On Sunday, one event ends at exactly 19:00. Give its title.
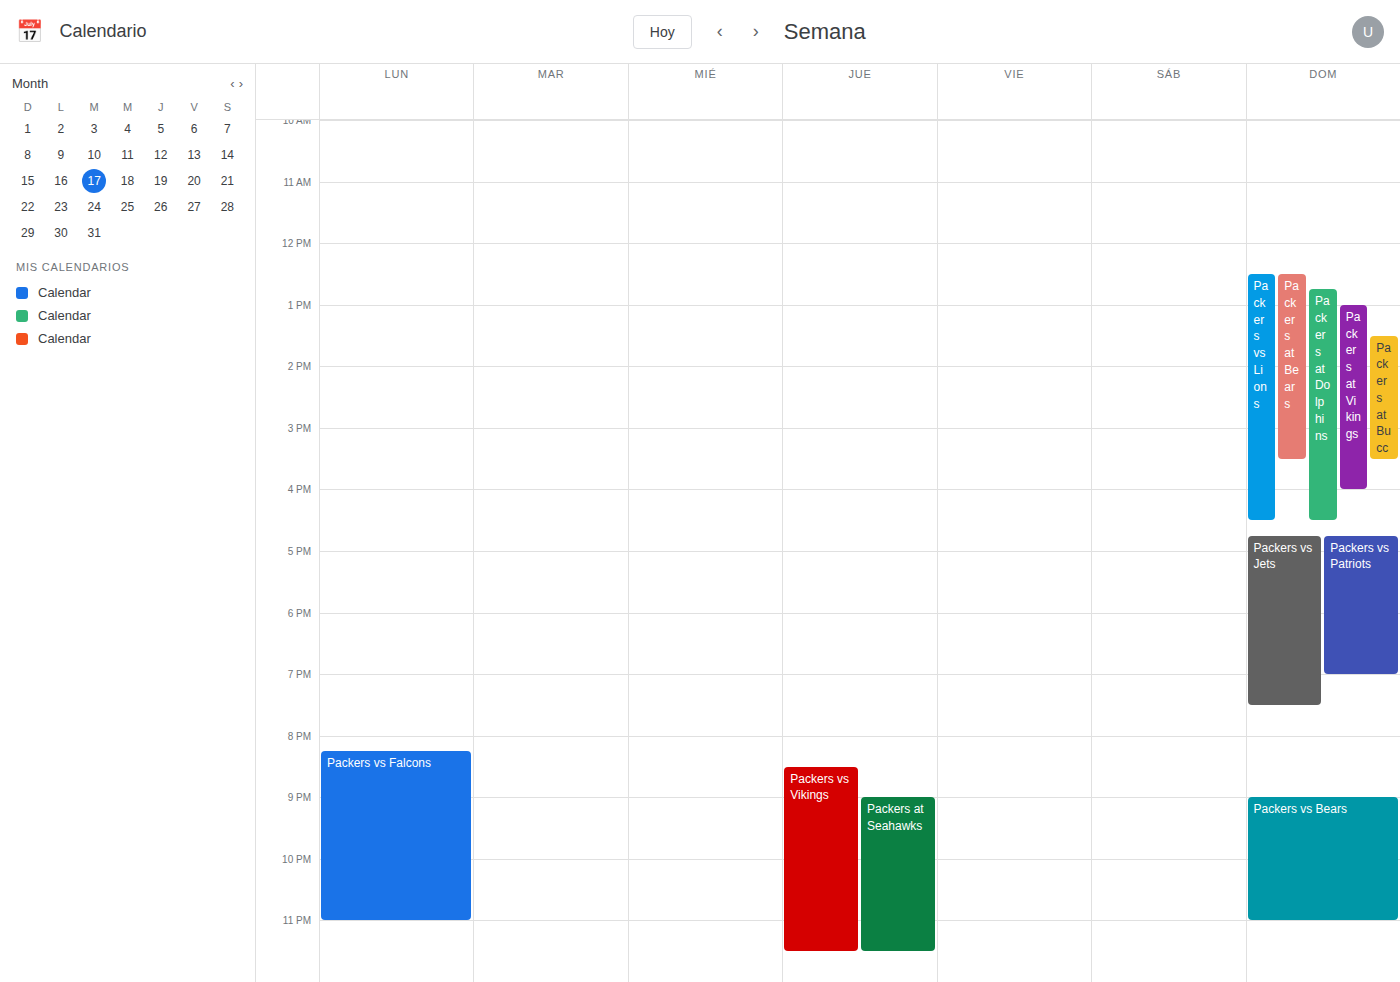
"Packers vs Patriots"